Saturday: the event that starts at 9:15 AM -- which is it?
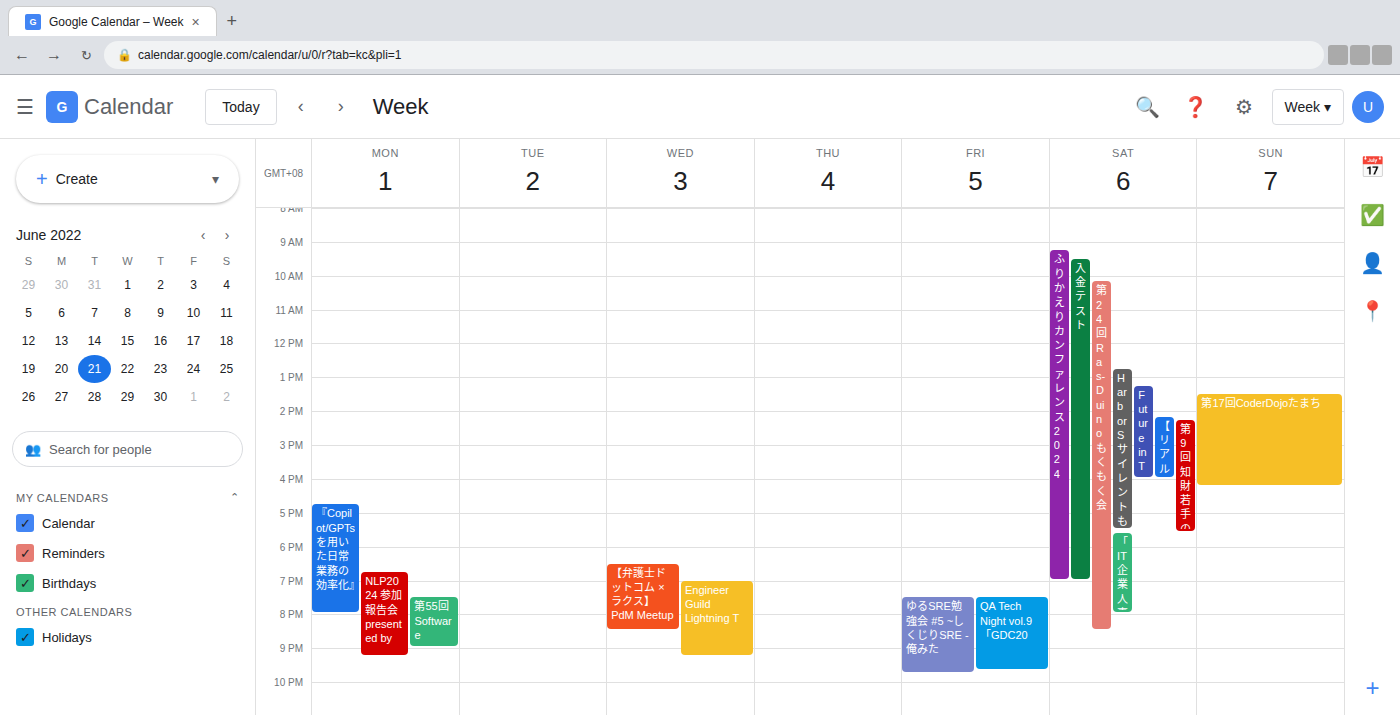
"ふりかえりカンファレンス2024"